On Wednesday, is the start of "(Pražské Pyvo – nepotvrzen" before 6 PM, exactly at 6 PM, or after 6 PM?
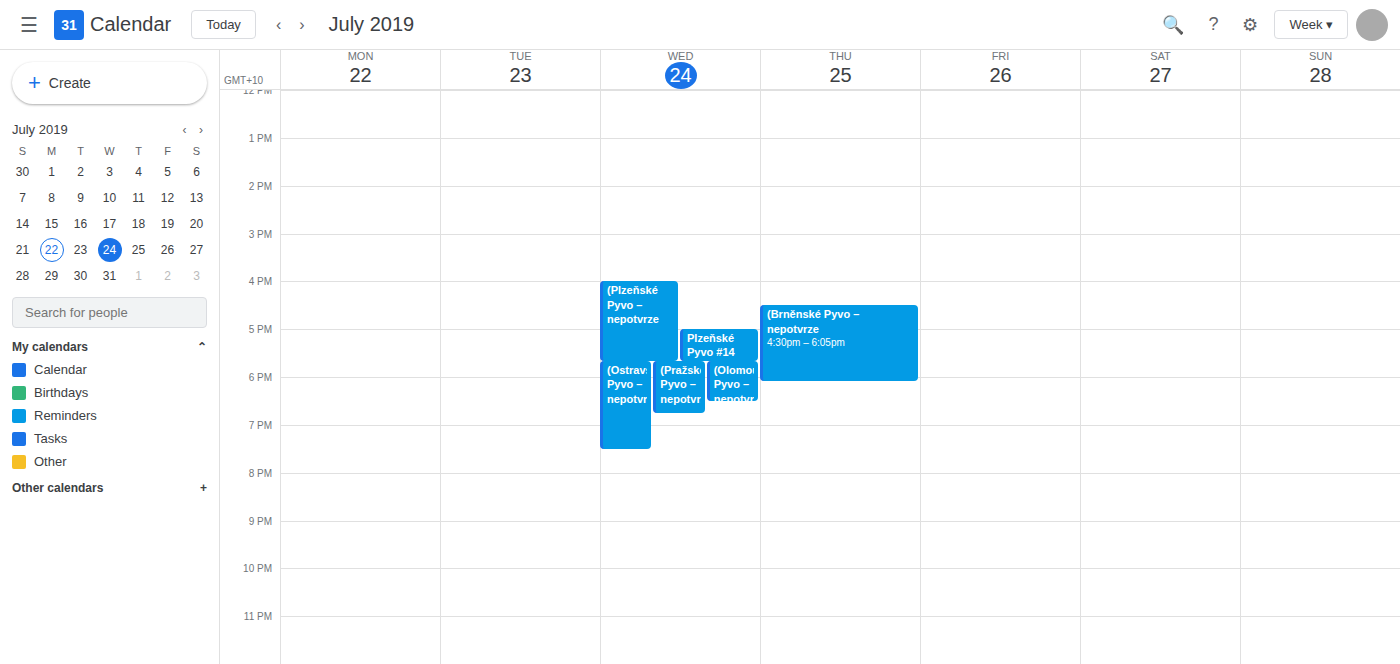
5:40 PM -- before 6 PM, 20 minutes above the 6 PM line.